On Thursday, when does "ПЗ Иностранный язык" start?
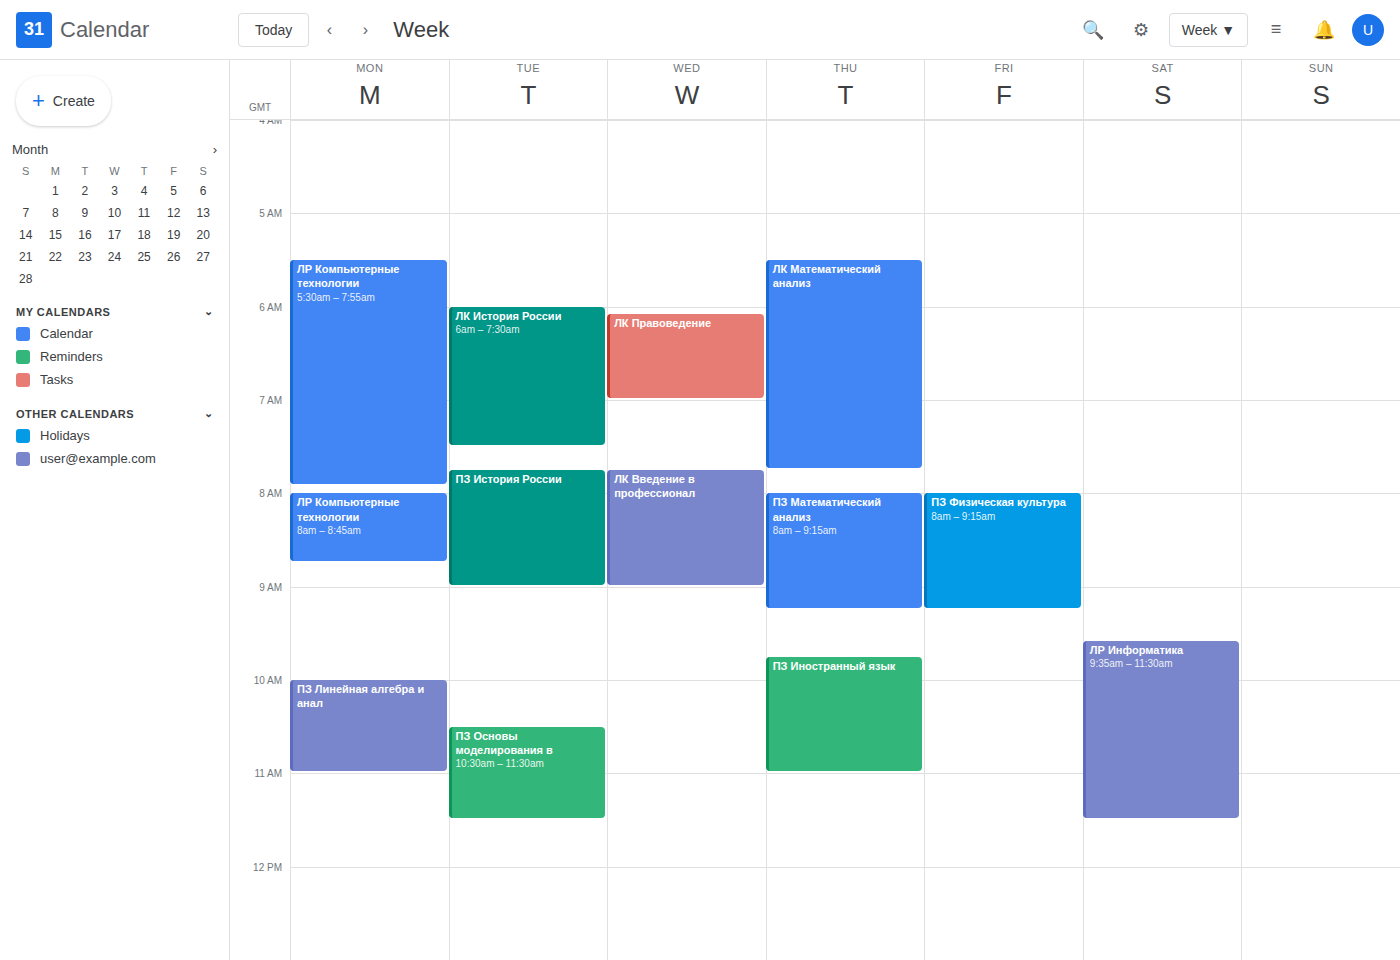
9:45 AM